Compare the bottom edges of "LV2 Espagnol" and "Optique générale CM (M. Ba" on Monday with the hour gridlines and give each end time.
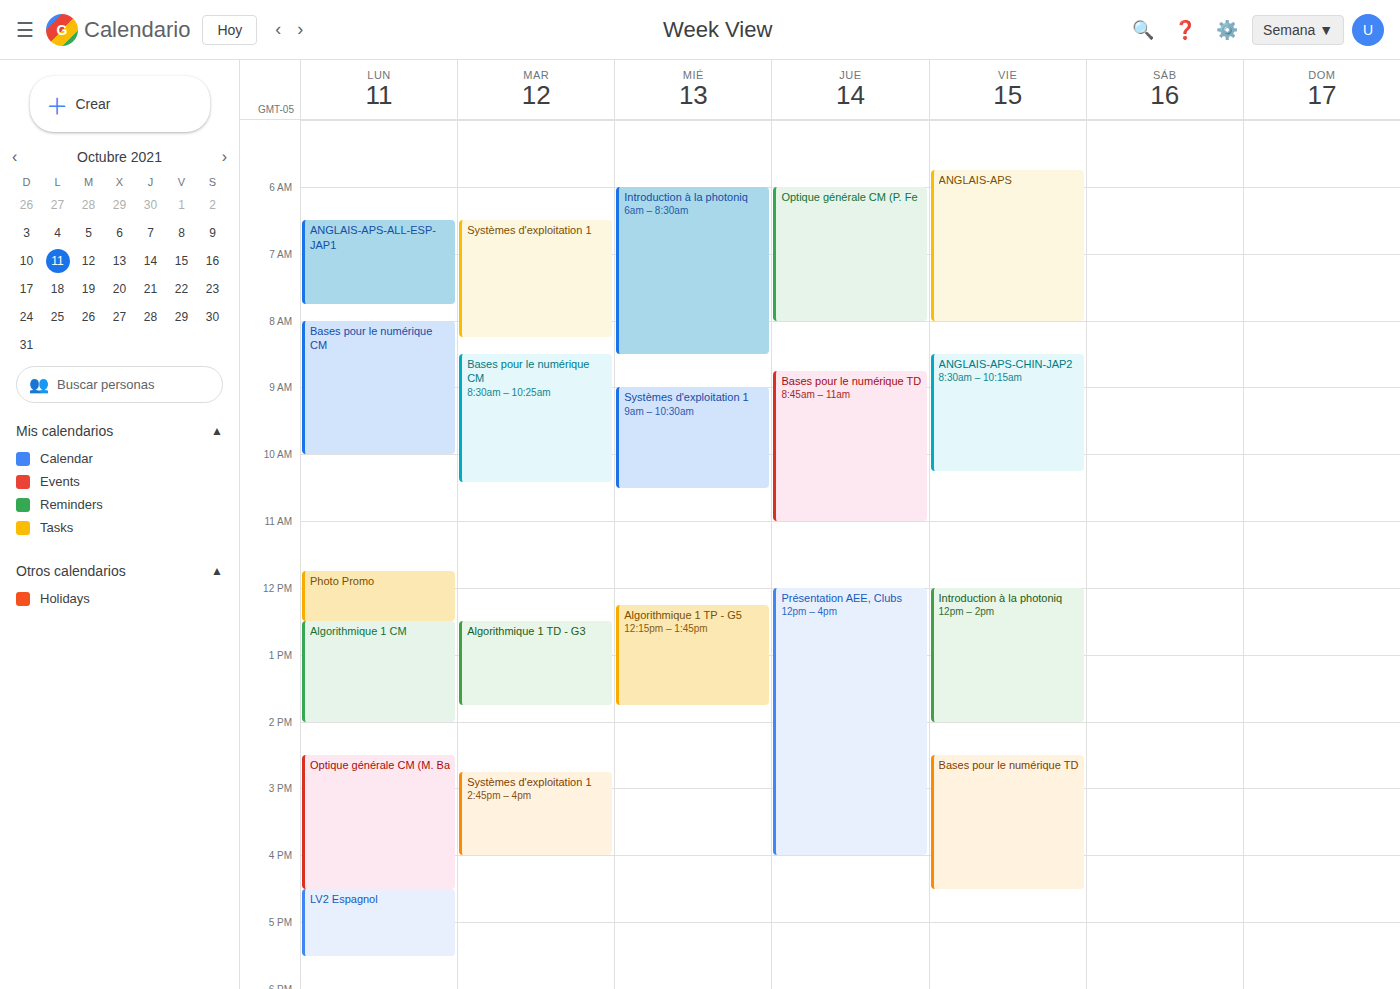
"LV2 Espagnol": 5:30 PM, halfway between the 5 PM and 6 PM lines. "Optique générale CM (M. Ba": 4:30 PM, halfway between the 4 PM and 5 PM lines.